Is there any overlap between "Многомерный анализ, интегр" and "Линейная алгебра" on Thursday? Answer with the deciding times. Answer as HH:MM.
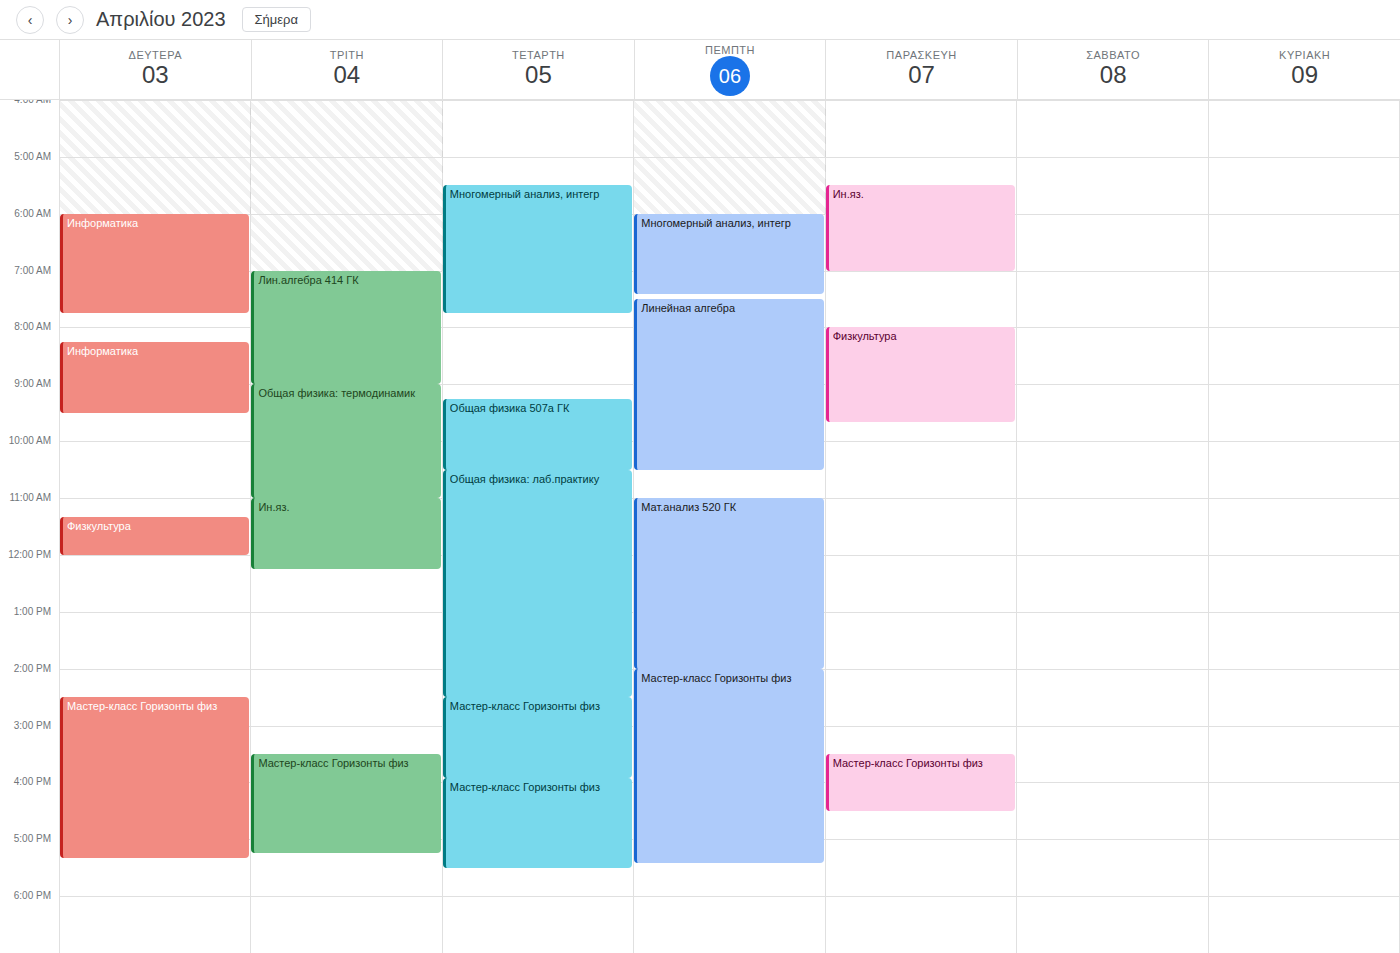
"Многомерный анализ, интегр" ends at 07:25 and "Линейная алгебра" starts at 07:30 -- no overlap.